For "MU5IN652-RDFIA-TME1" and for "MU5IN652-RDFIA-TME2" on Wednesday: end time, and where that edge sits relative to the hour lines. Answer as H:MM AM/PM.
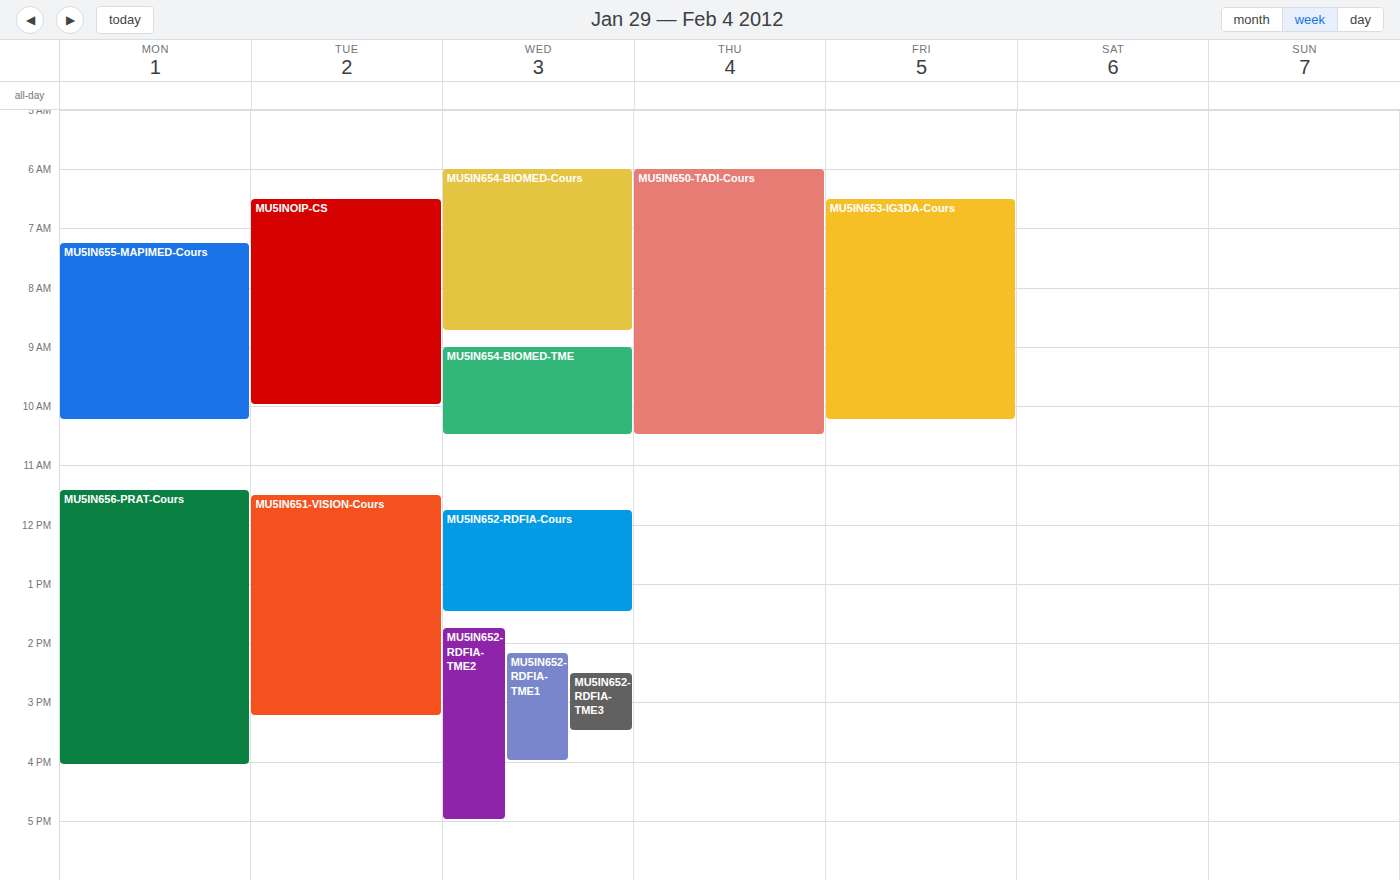
"MU5IN652-RDFIA-TME1": 4:00 PM, exactly on the 4 PM line. "MU5IN652-RDFIA-TME2": 5:00 PM, exactly on the 5 PM line.